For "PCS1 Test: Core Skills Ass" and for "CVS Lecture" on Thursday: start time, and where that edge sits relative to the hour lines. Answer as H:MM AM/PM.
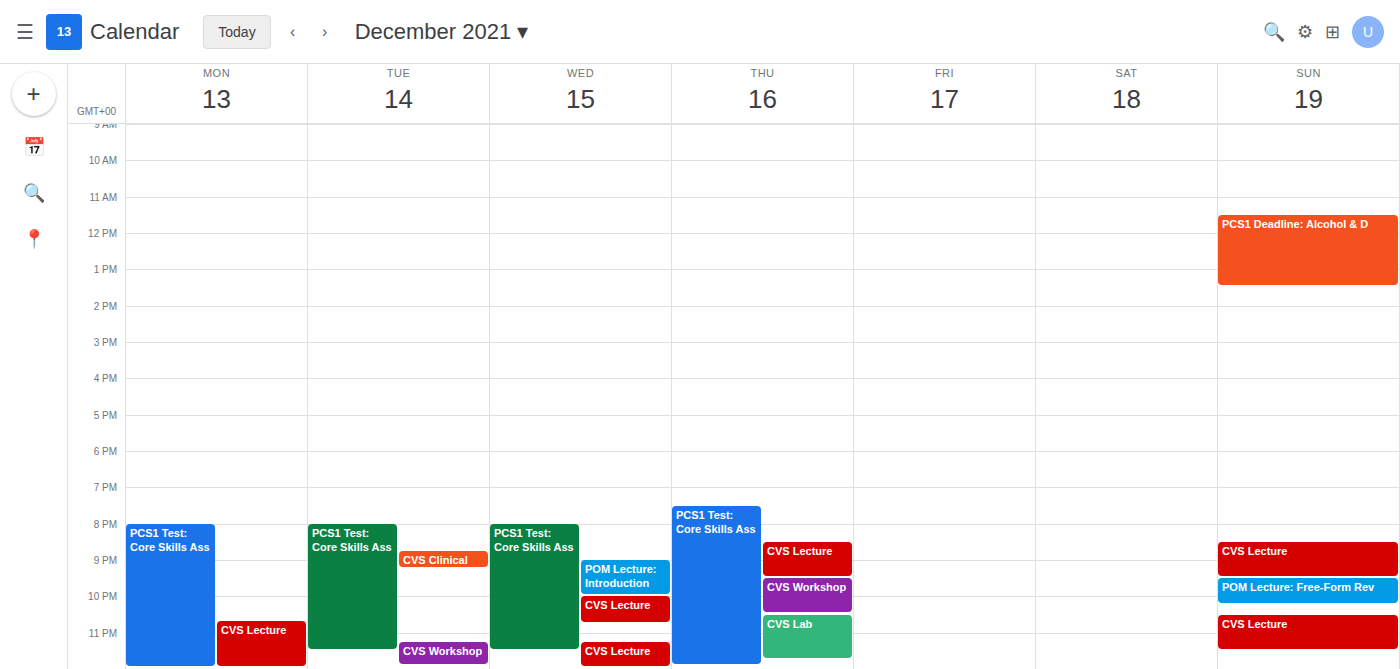
"PCS1 Test: Core Skills Ass": 7:30 PM, halfway between the 7 PM and 8 PM lines. "CVS Lecture": 8:30 PM, halfway between the 8 PM and 9 PM lines.